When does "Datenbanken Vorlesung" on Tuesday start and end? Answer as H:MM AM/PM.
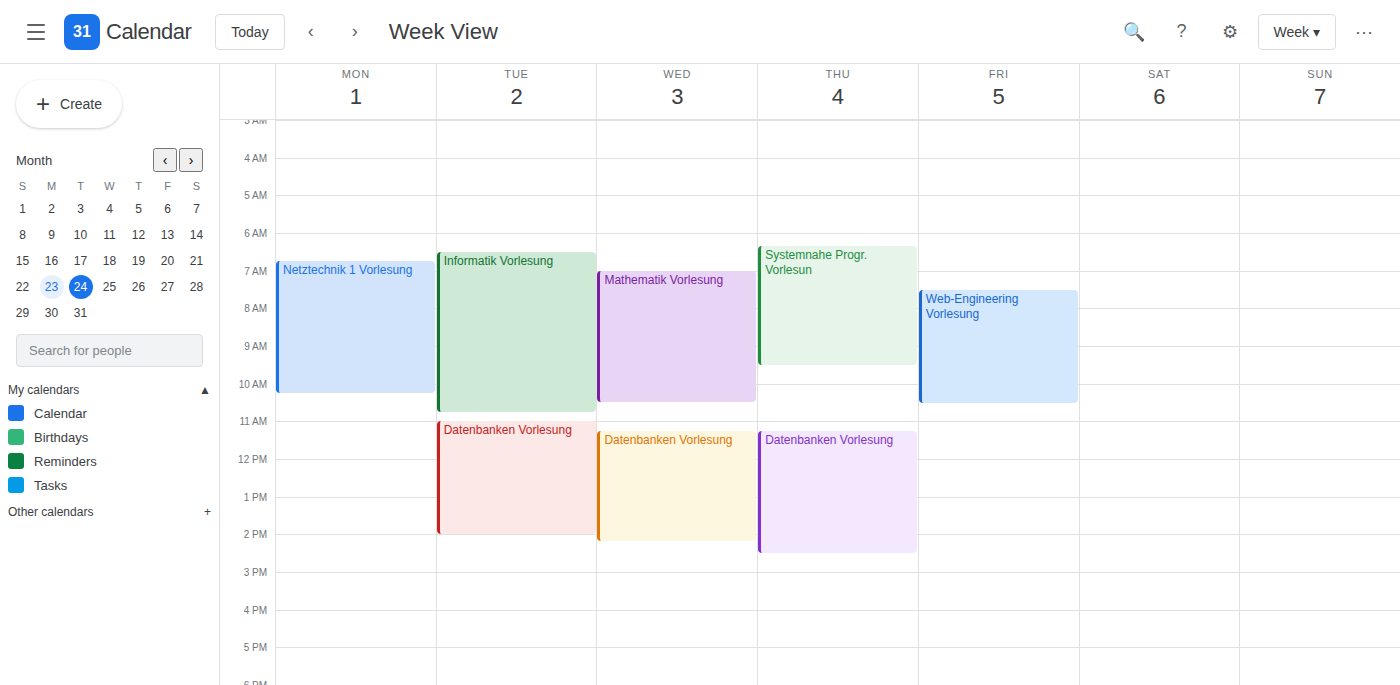
11:00 AM to 2:00 PM